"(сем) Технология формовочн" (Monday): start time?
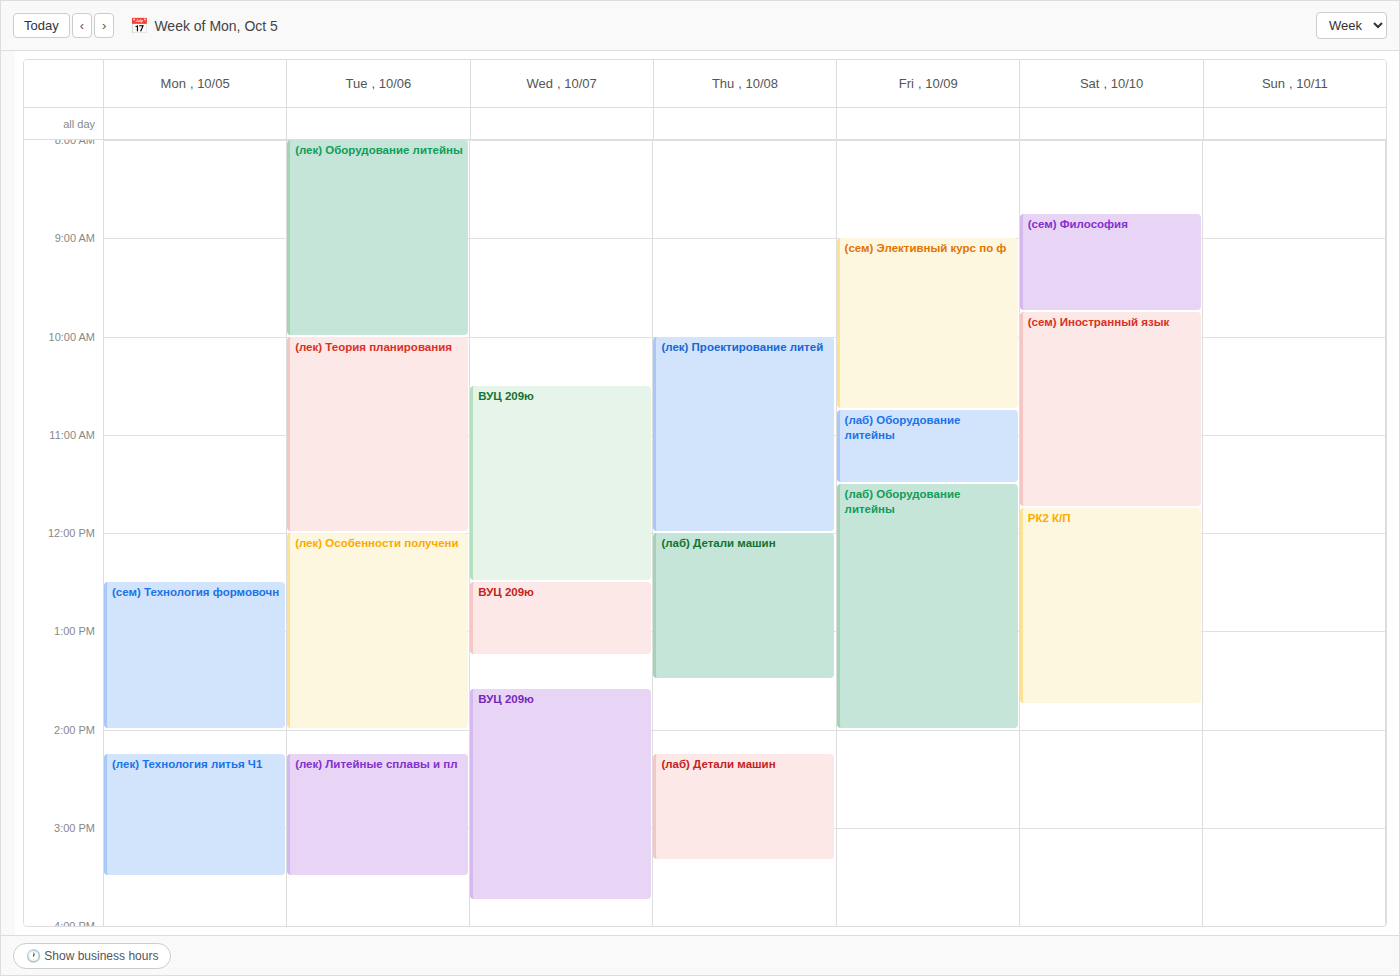
12:30 PM